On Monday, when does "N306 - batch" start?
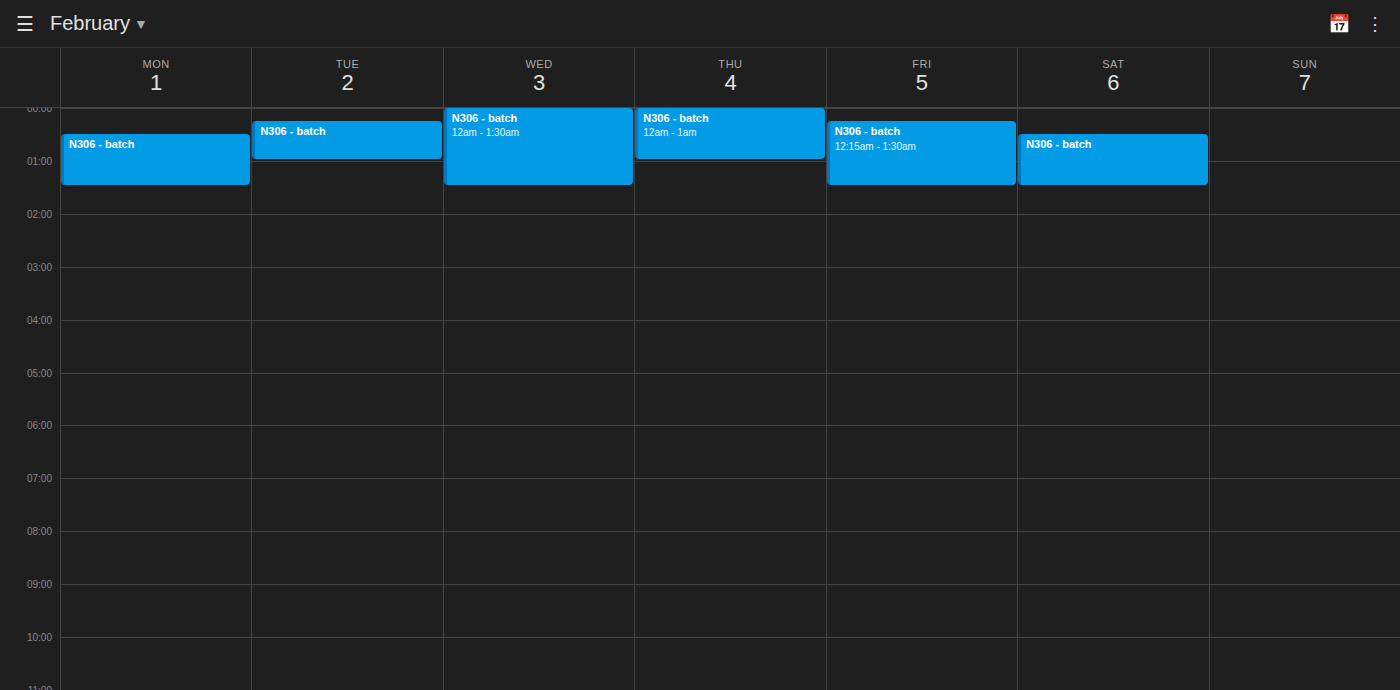
00:30